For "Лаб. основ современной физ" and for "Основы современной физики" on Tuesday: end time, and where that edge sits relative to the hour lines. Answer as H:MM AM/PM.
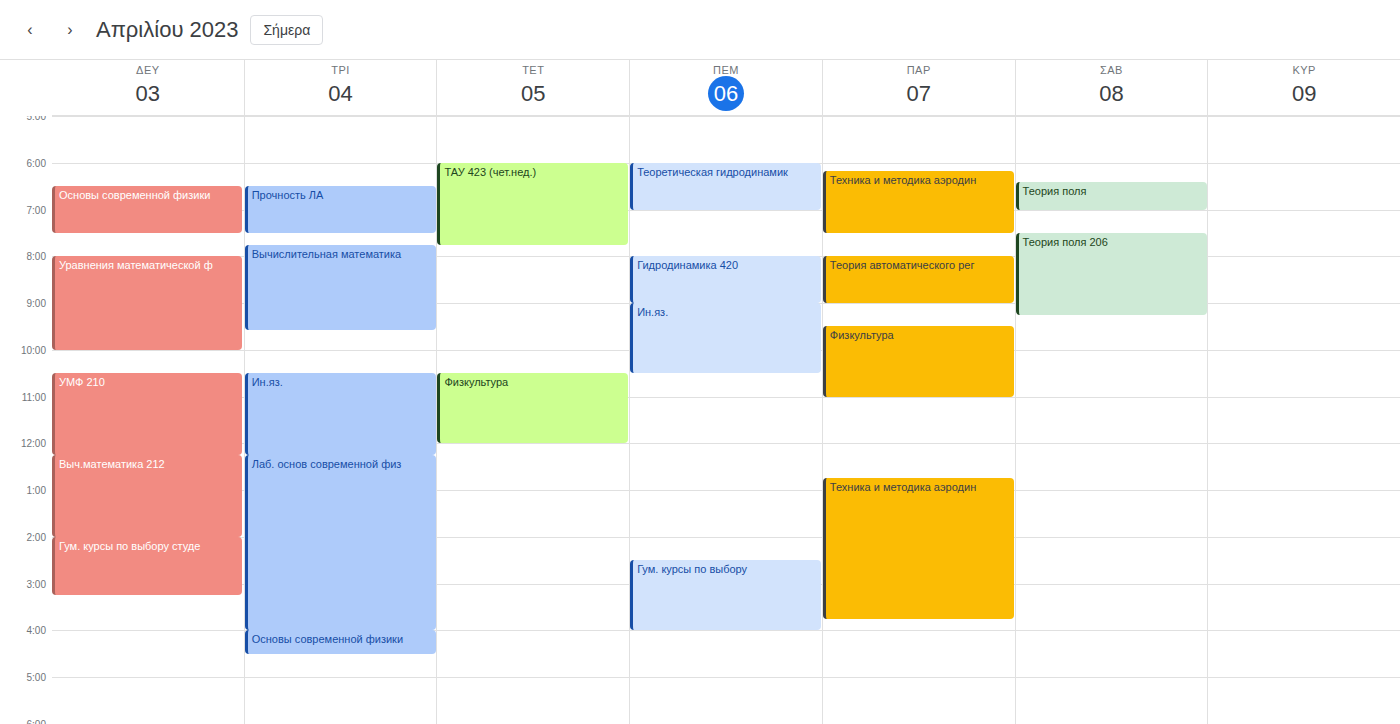
"Лаб. основ современной физ": 4:00 PM, exactly on the 4 PM line. "Основы современной физики": 4:30 PM, halfway between the 4 PM and 5 PM lines.